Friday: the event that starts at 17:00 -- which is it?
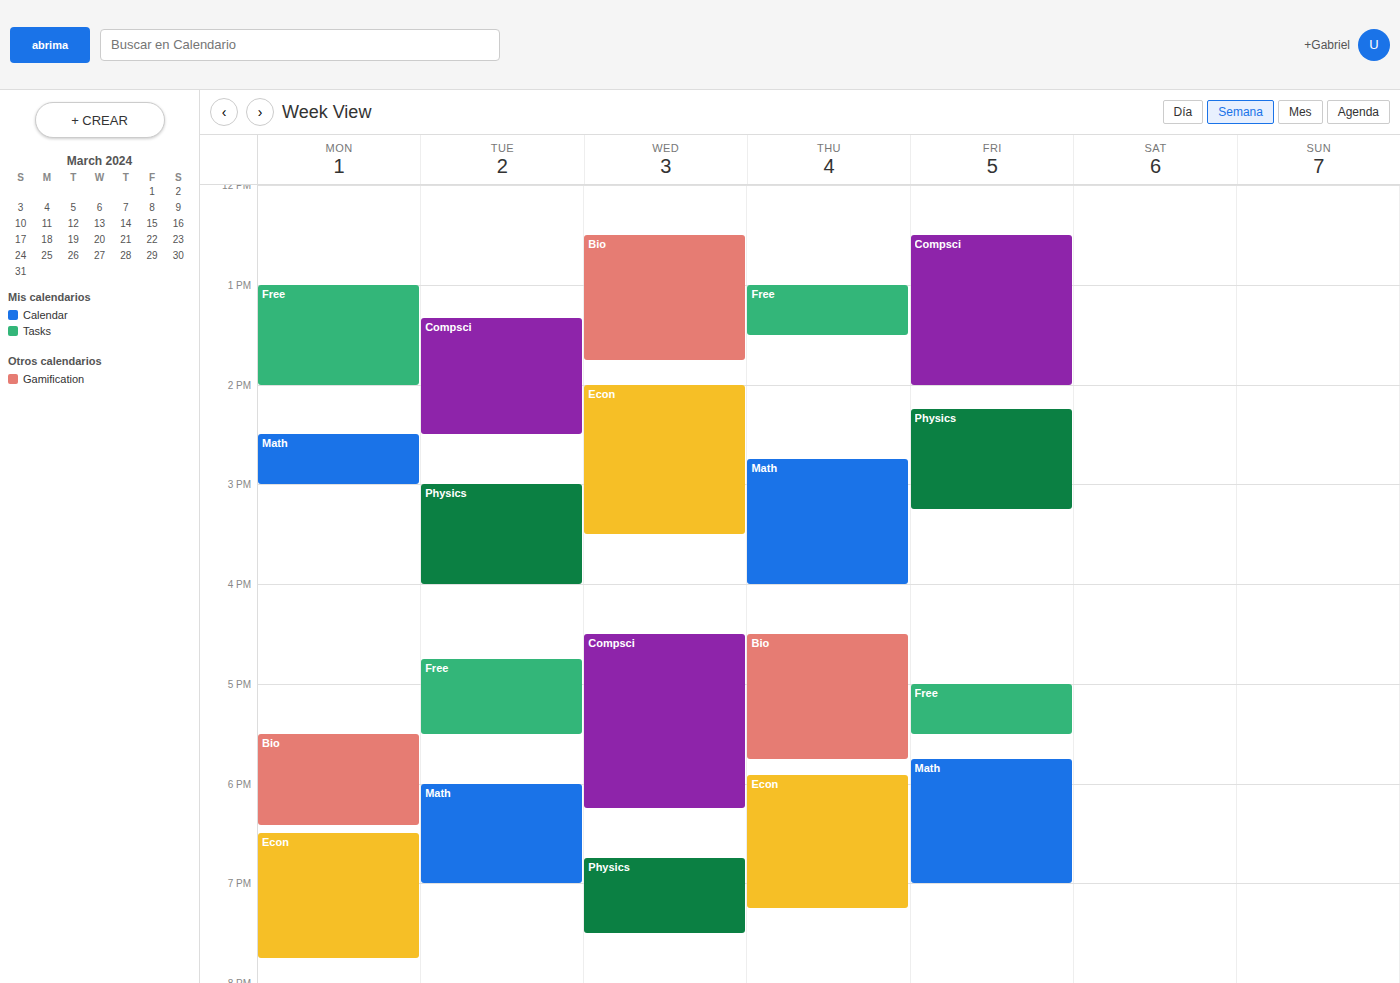
"Free"